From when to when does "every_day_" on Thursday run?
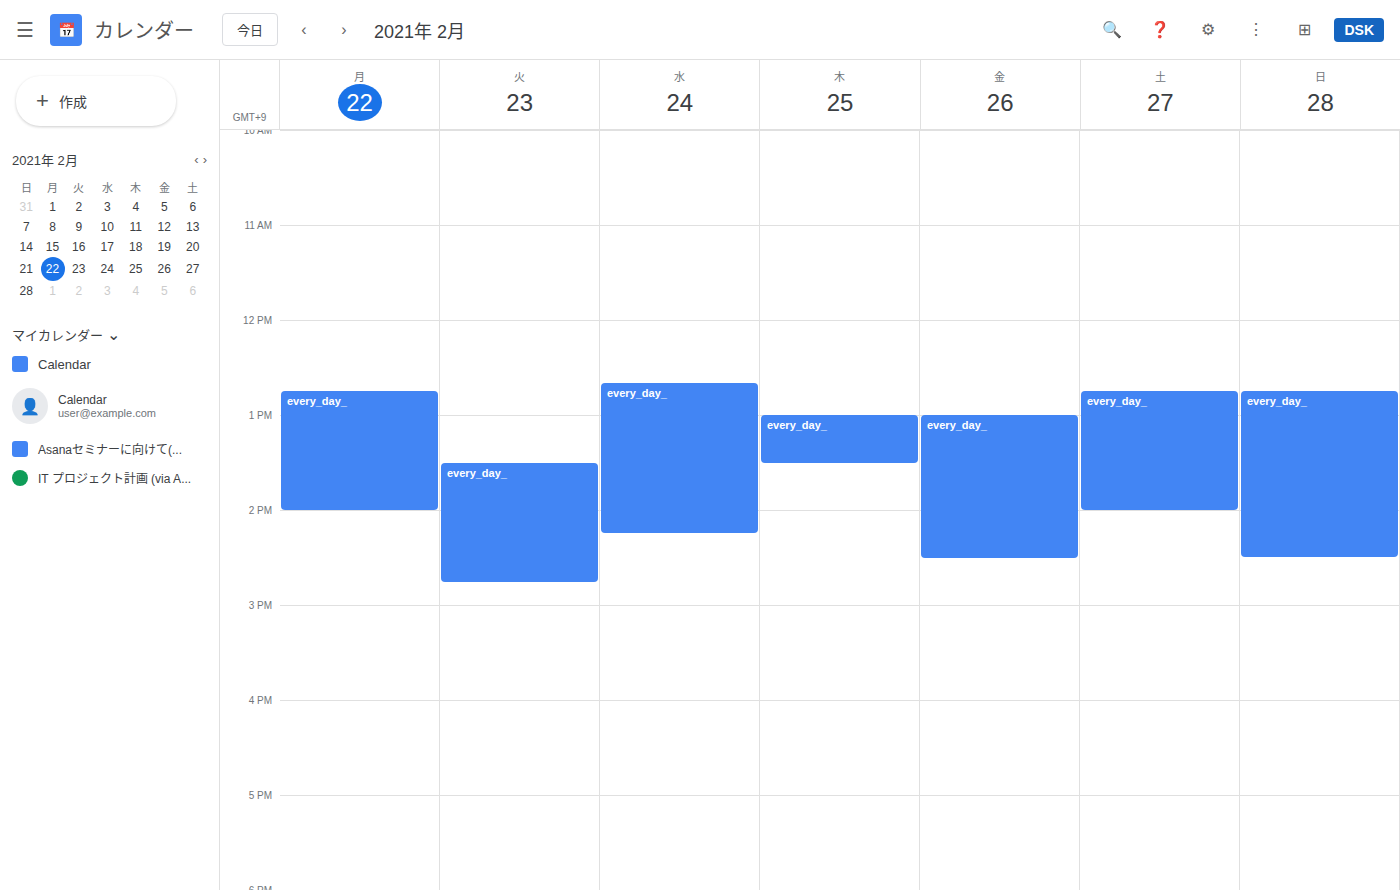
1:00 PM to 1:30 PM